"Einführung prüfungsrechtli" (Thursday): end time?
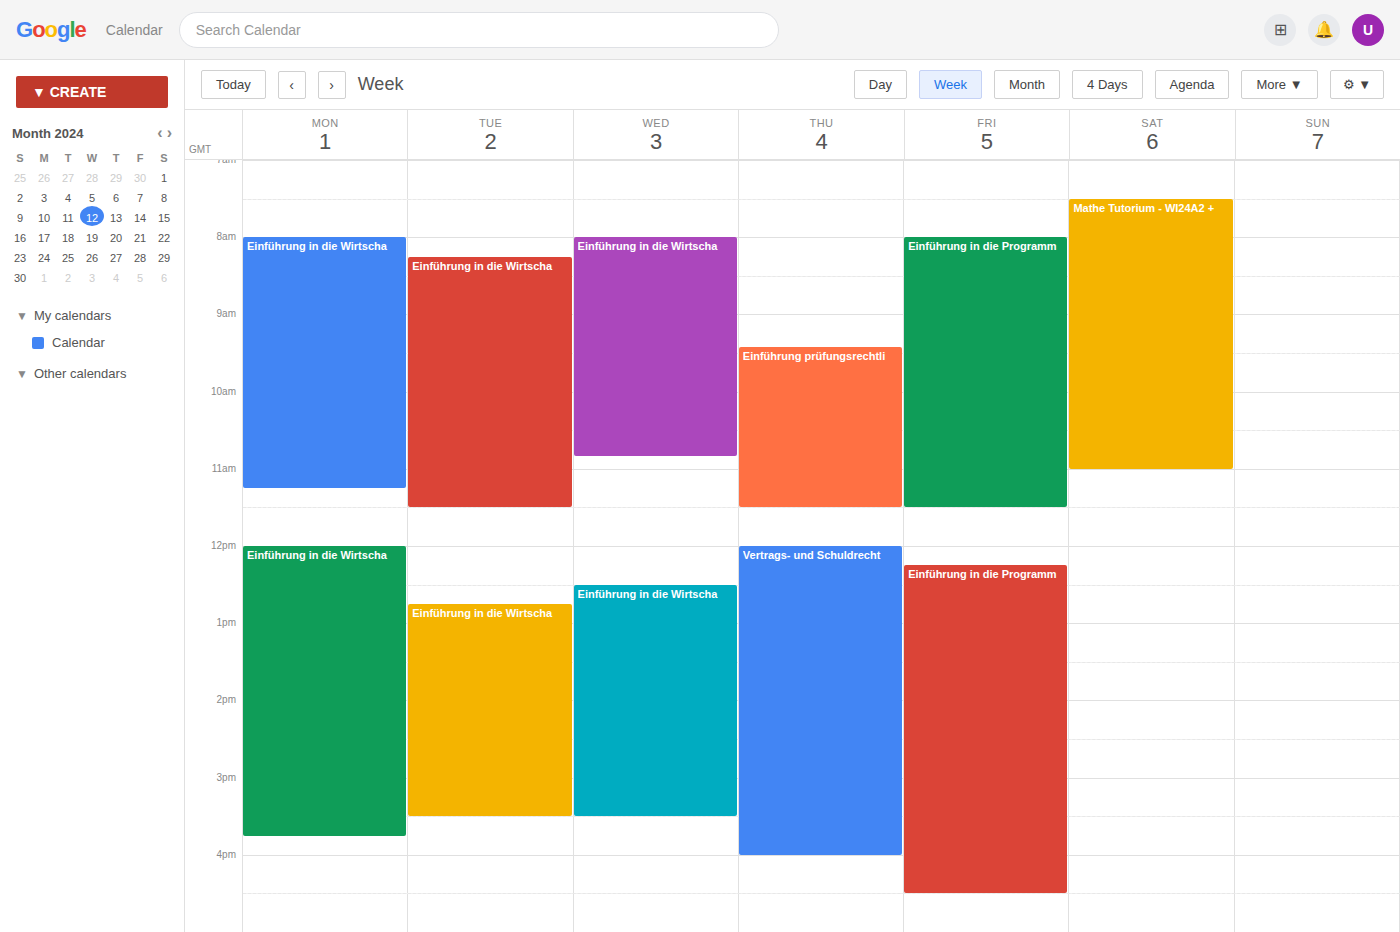
11:30